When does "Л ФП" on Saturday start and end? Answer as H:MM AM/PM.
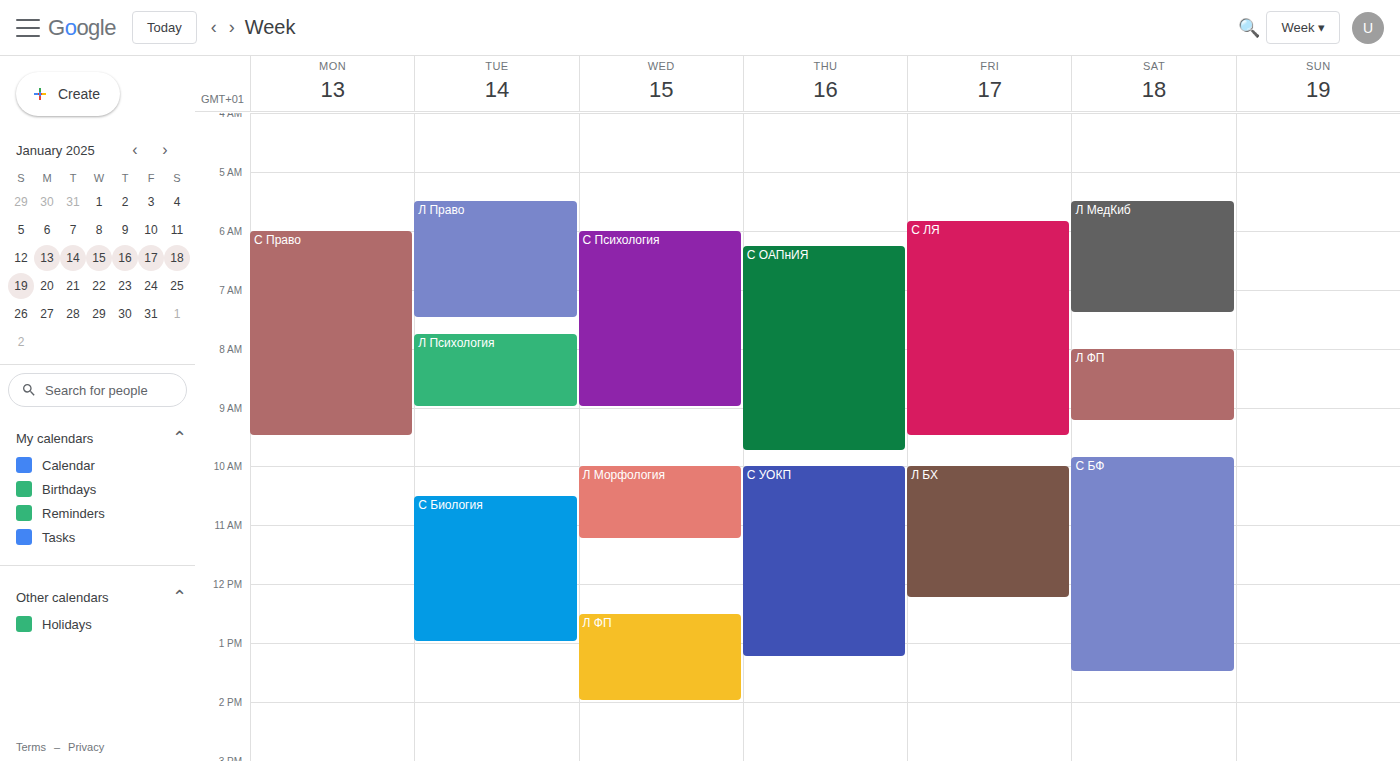
8:00 AM to 9:15 AM